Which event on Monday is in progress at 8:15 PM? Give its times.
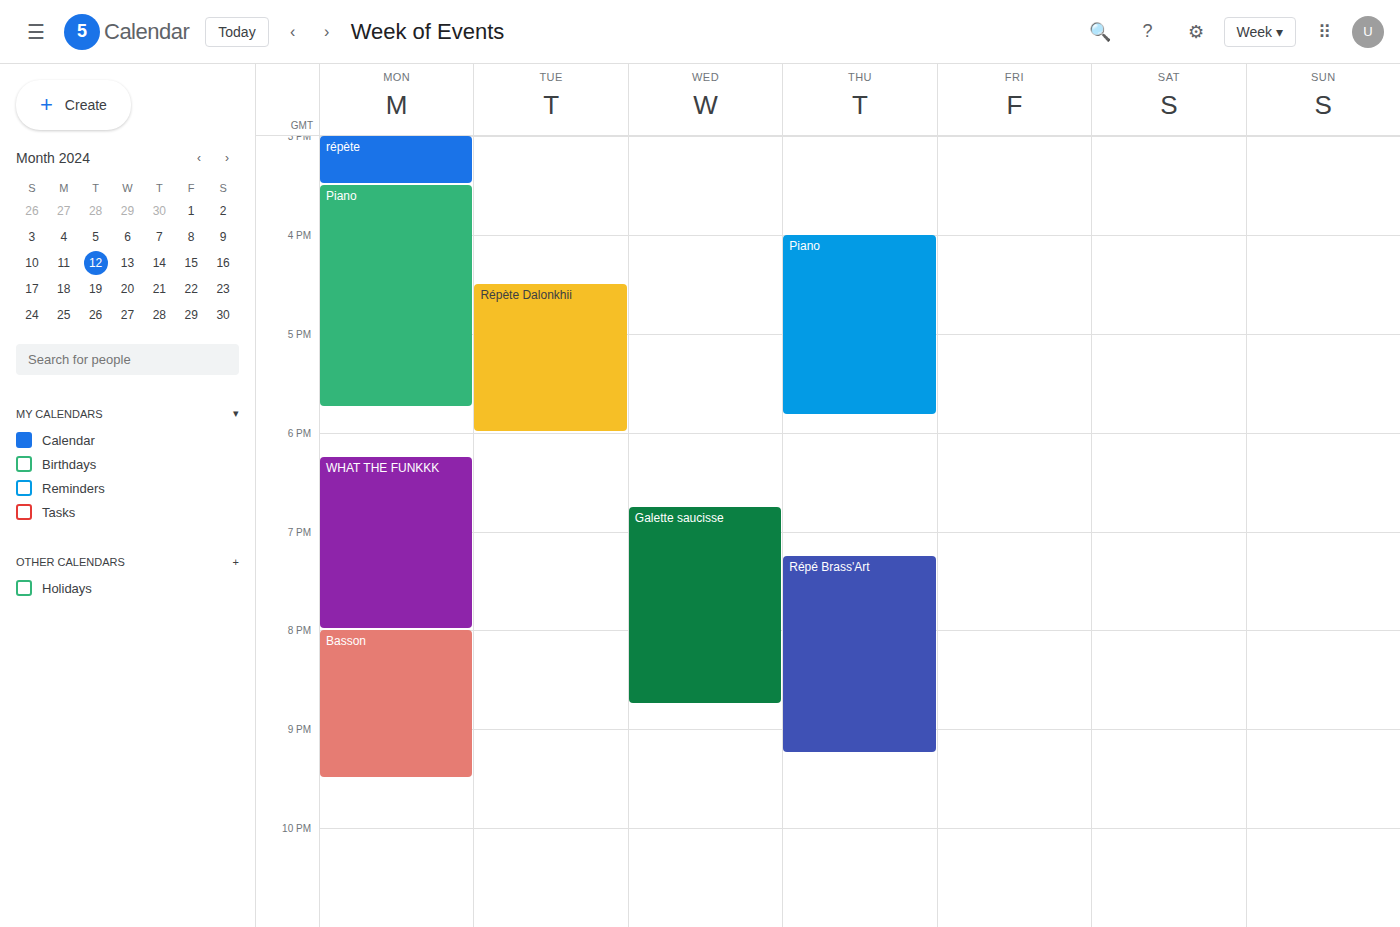
"Basson", 8:00 PM to 9:30 PM